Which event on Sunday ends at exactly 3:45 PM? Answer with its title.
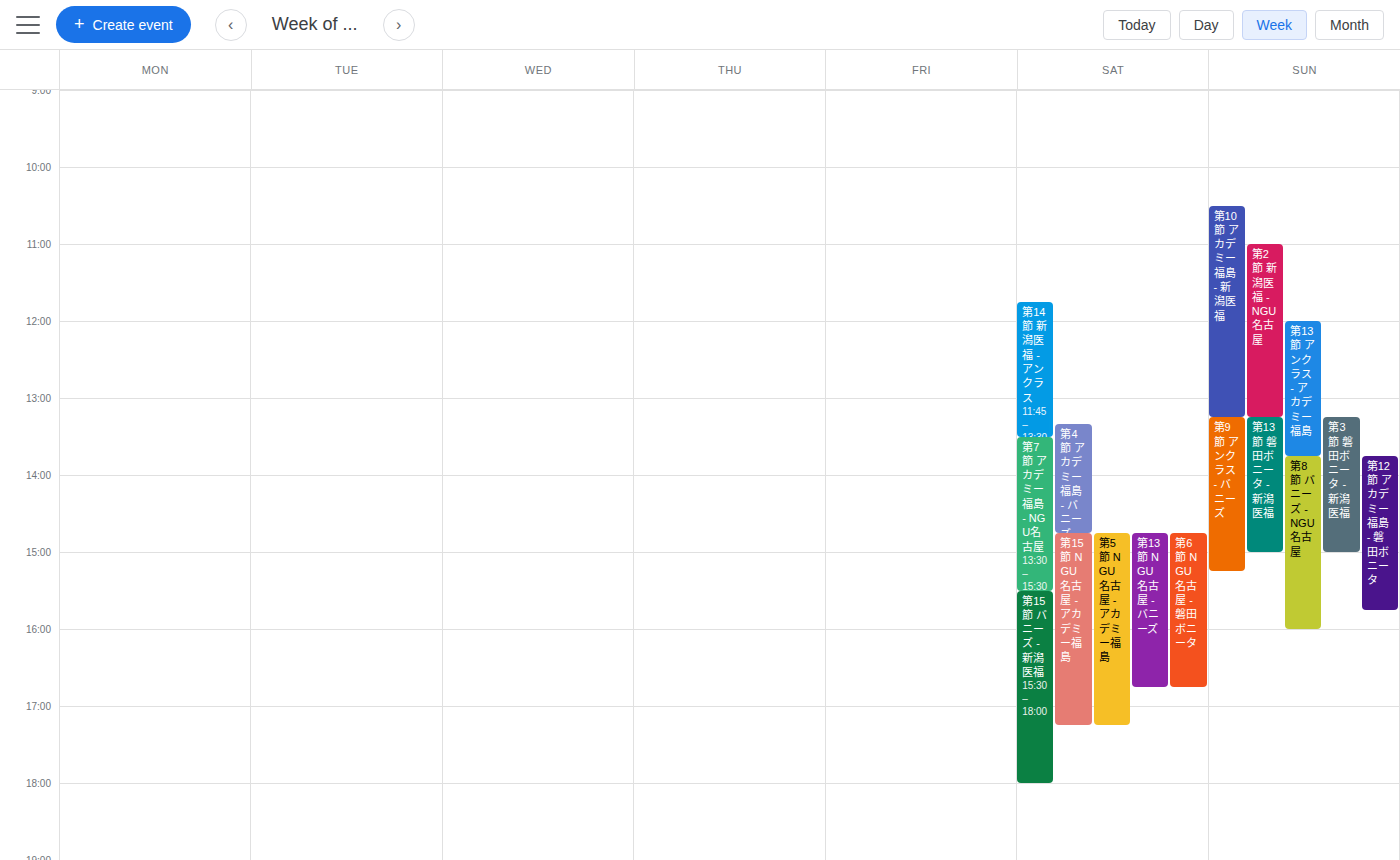
"第12節 アカデミー福島 - 磐田ボニータ"